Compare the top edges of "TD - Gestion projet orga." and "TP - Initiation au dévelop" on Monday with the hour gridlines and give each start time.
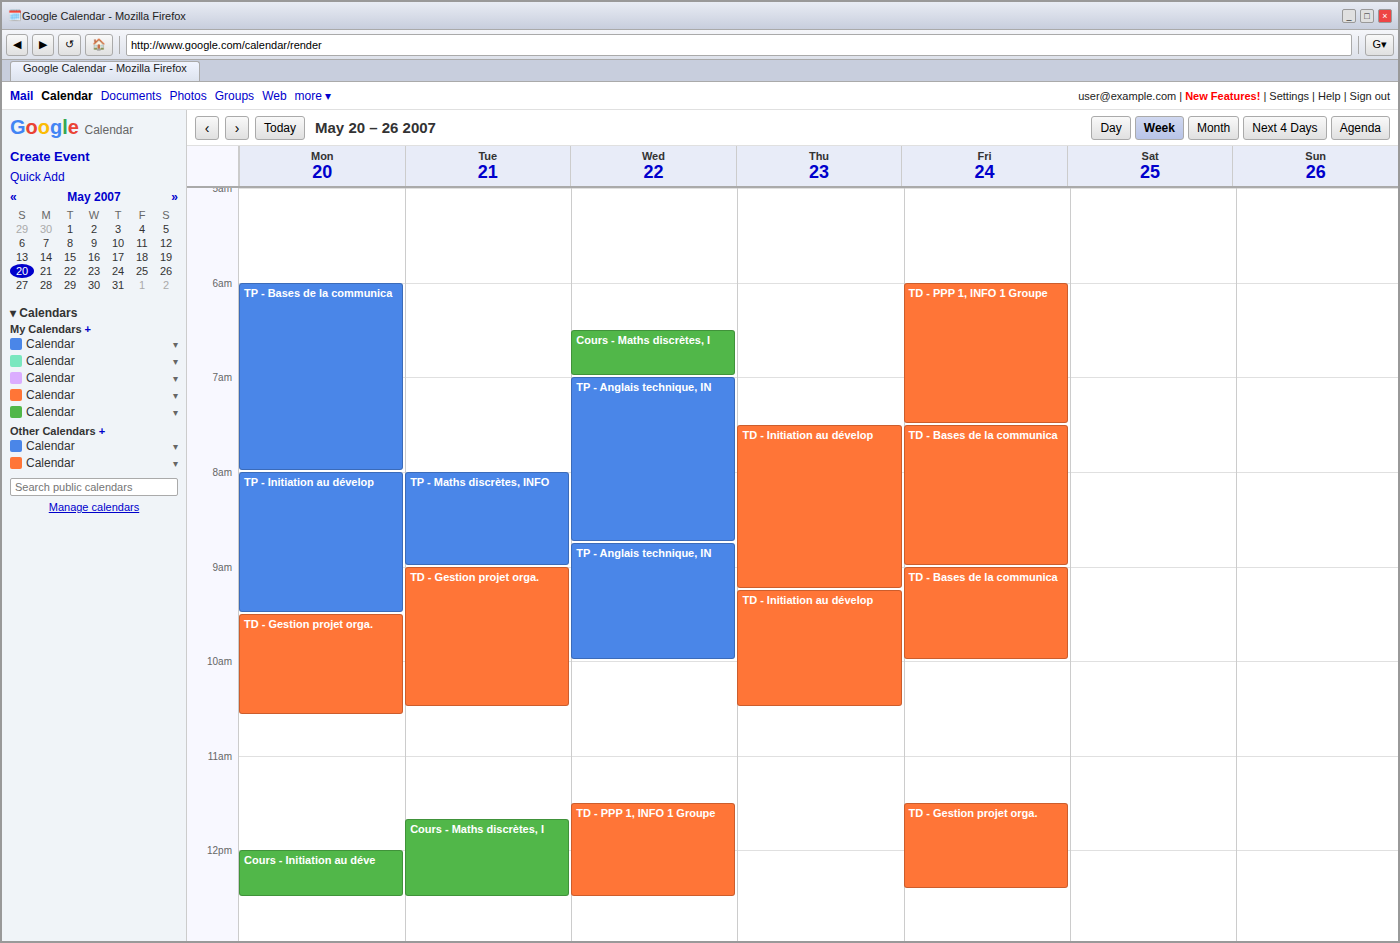
"TD - Gestion projet orga.": 9:30 AM, halfway between the 9 AM and 10 AM lines. "TP - Initiation au dévelop": 8:00 AM, exactly on the 8 AM line.